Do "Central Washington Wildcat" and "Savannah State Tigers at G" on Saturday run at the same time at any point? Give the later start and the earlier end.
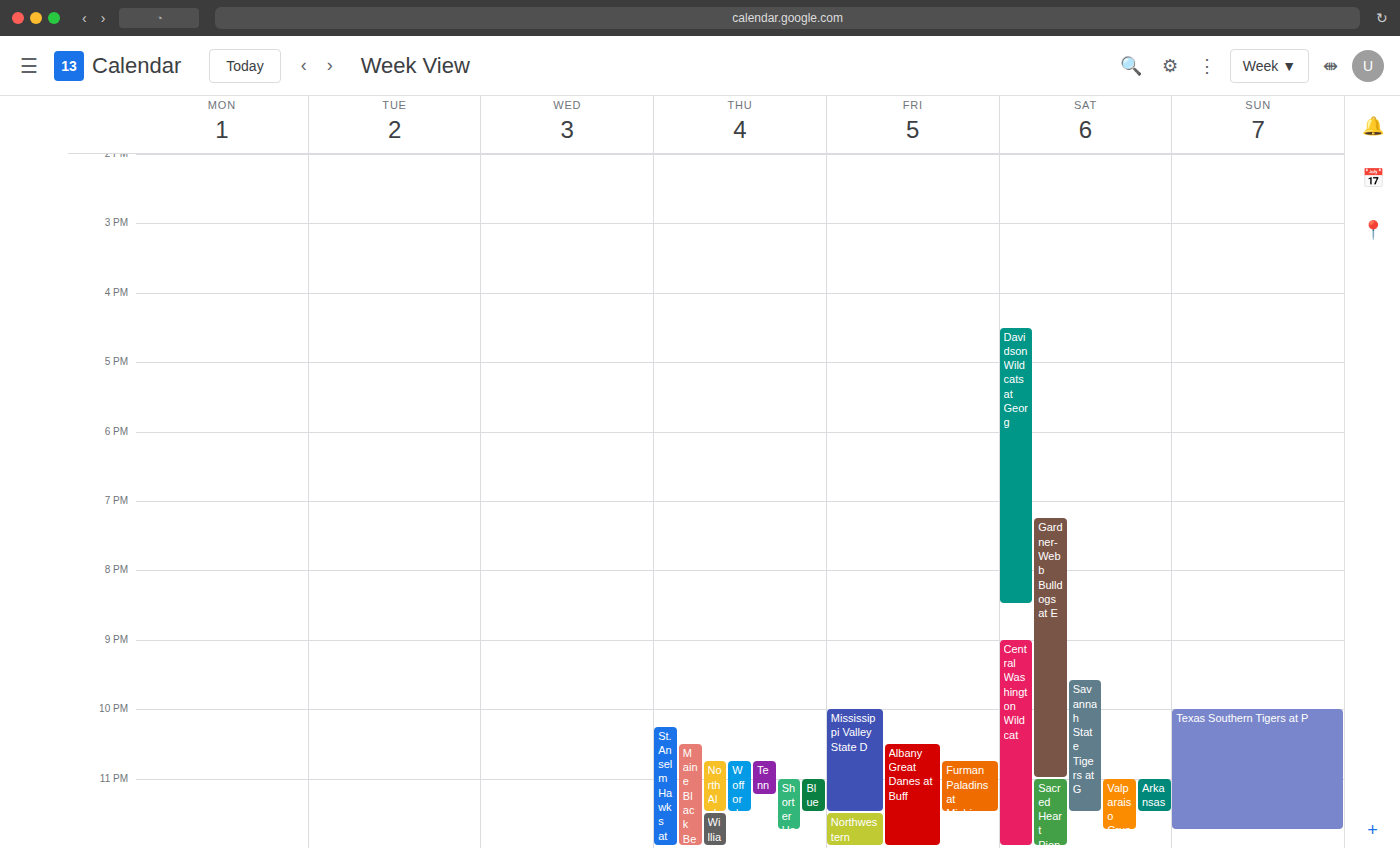
"Savannah State Tigers at G" runs 9:35 PM to 11:30 PM, inside "Central Washington Wildcat" -- they overlap.